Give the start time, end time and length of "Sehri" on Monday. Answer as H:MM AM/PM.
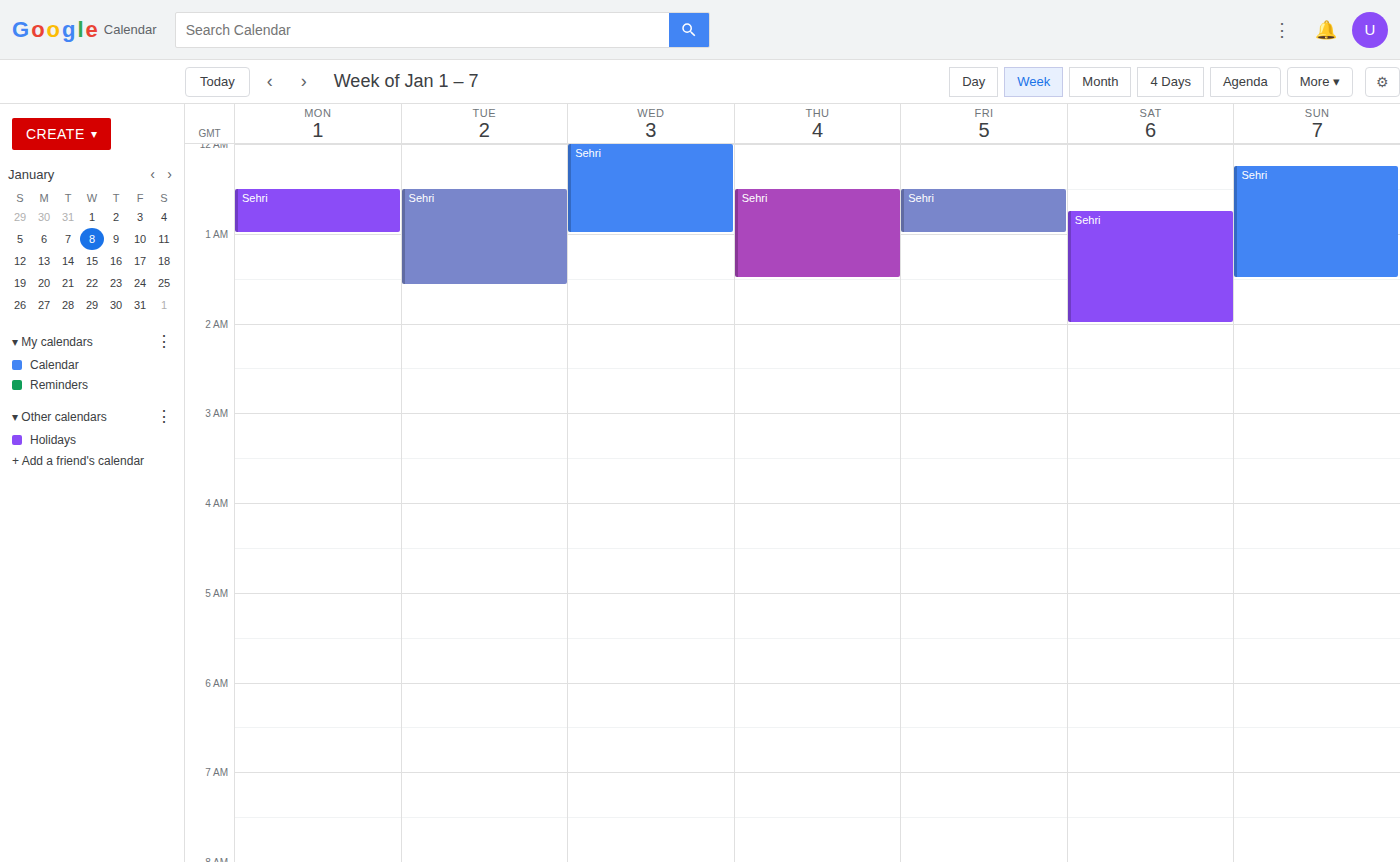
12:30 AM to 1:00 AM, 30 minutes